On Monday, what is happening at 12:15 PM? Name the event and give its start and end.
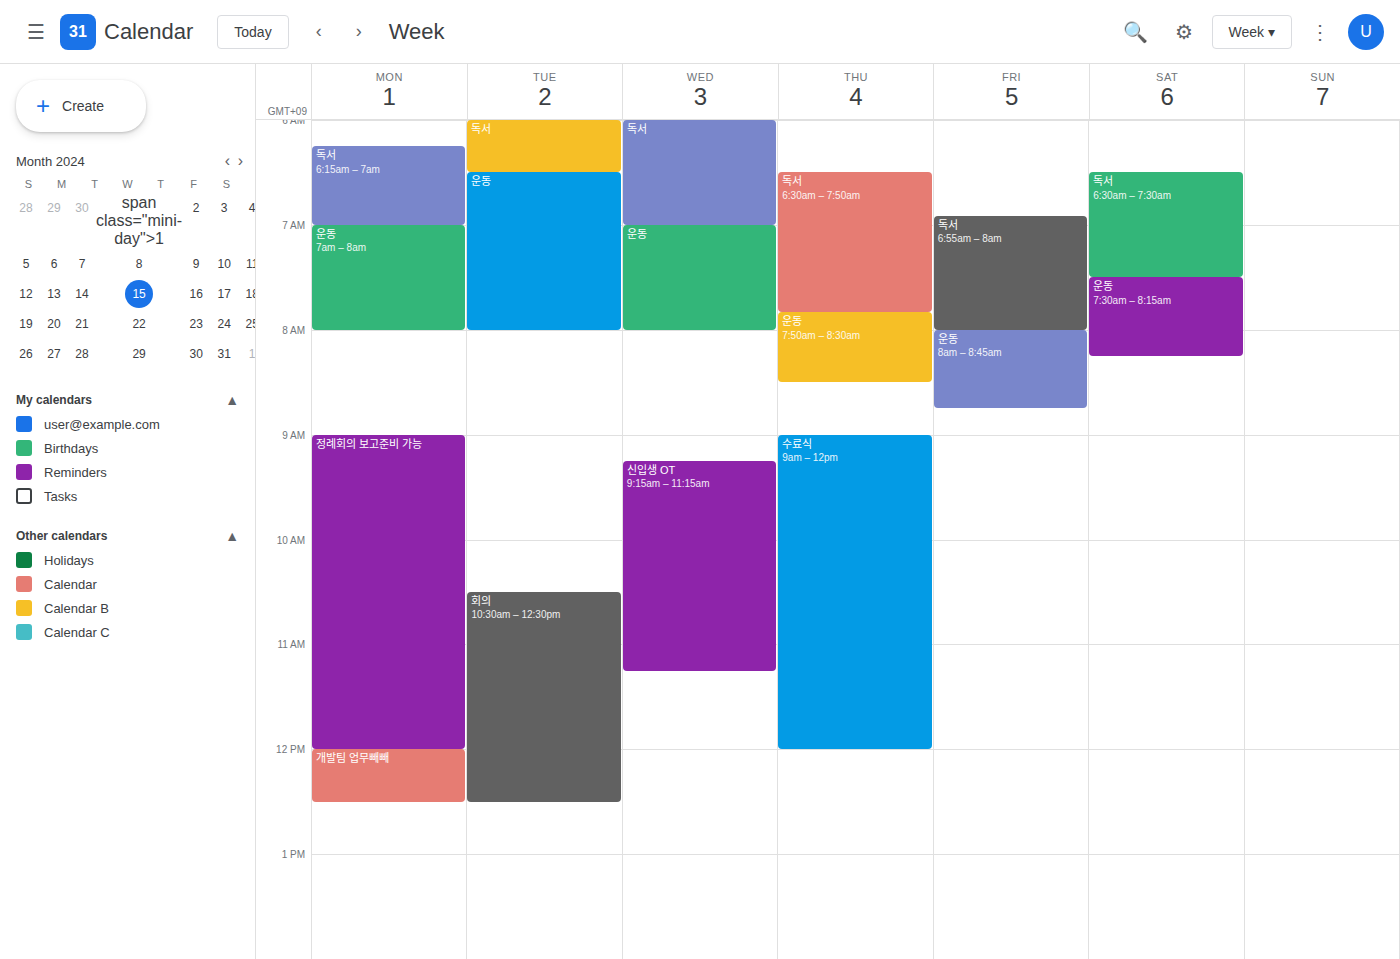
"개발팀 업무빼빼", 12:00 PM to 12:30 PM